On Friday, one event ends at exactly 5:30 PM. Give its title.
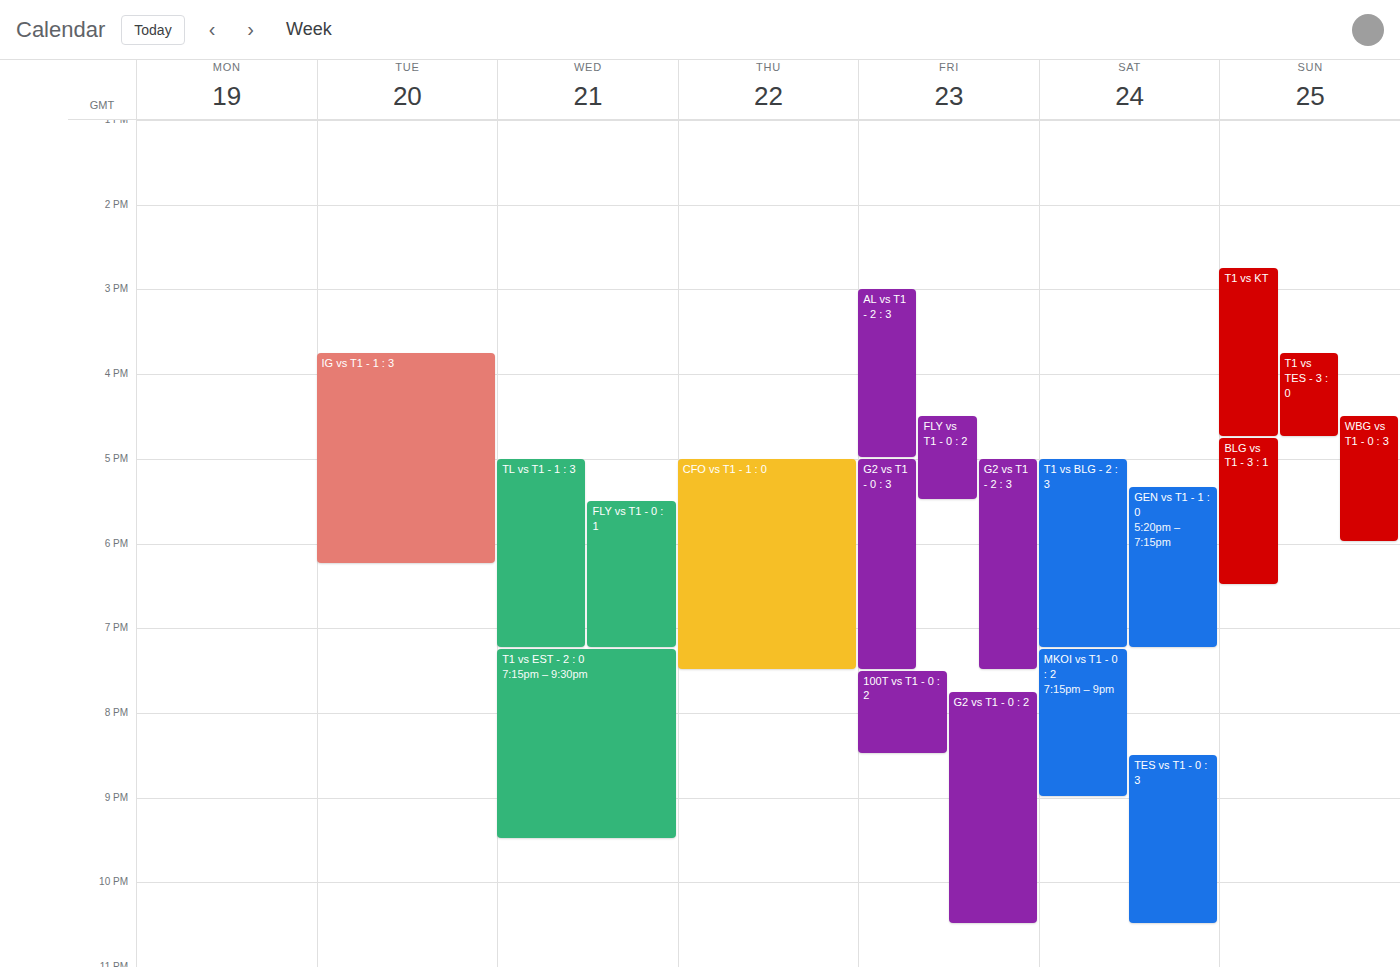
"FLY vs T1 - 0 : 2"